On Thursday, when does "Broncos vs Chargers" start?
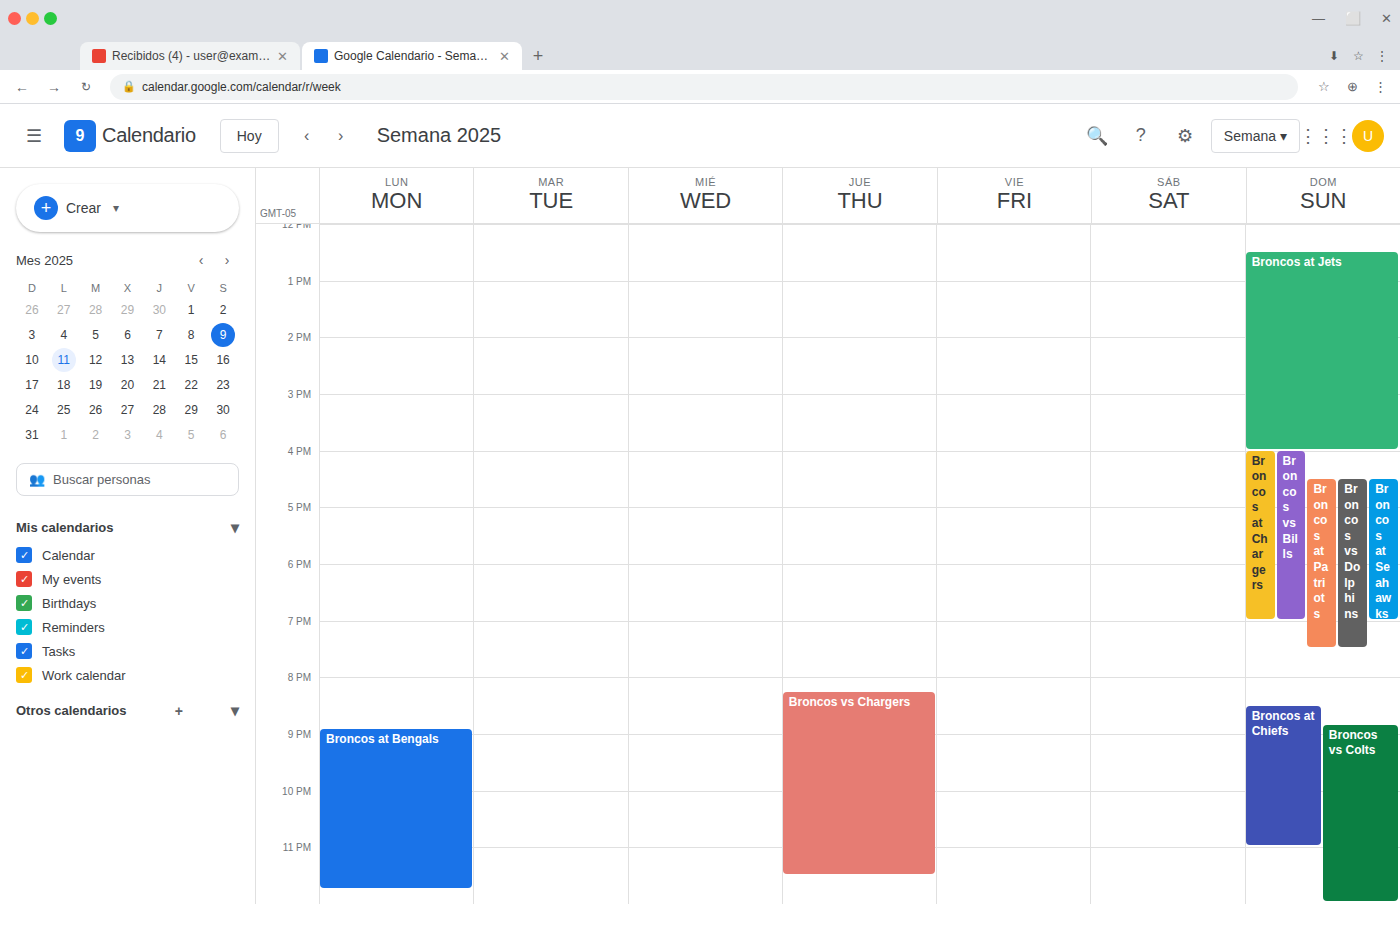
8:15 PM